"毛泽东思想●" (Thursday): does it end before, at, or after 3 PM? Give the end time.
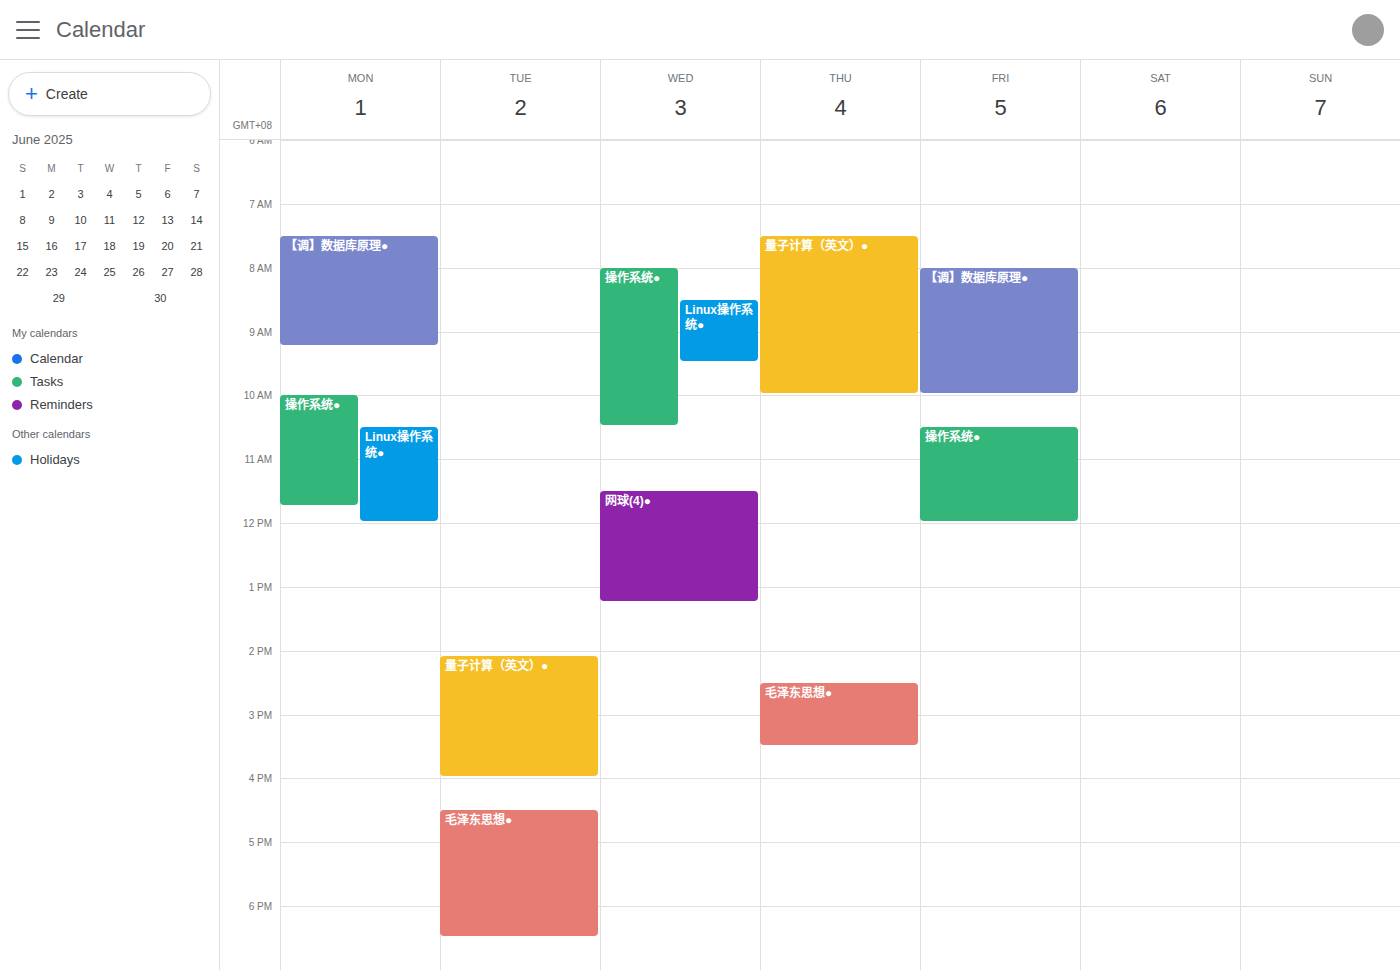
3:30 PM -- after 3 PM, 30 minutes below the 3 PM line.